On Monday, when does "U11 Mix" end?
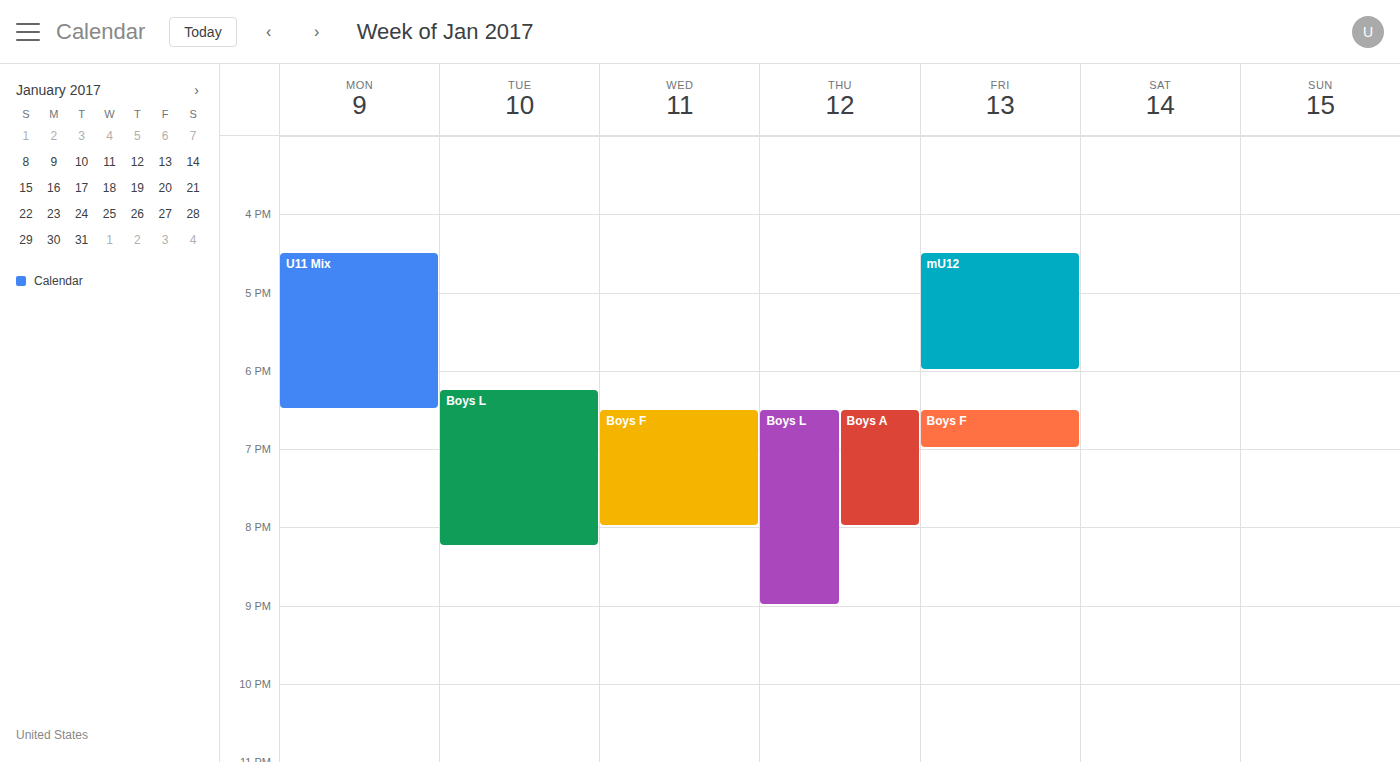
6:30 PM